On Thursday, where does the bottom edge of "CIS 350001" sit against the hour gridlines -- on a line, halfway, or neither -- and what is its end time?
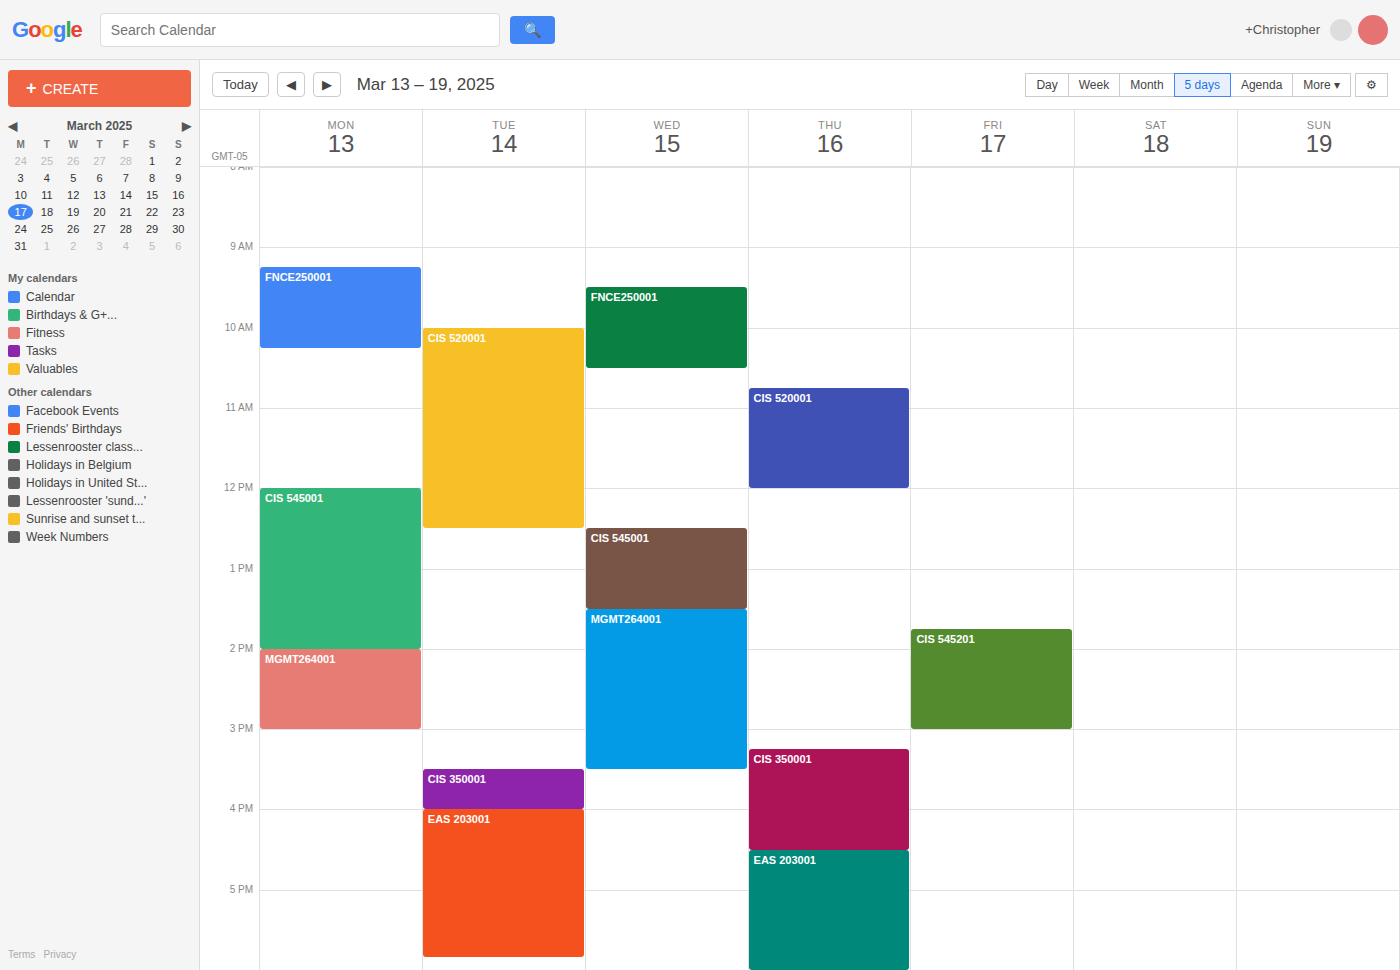
4:30 PM -- halfway between the 4 PM and 5 PM lines.